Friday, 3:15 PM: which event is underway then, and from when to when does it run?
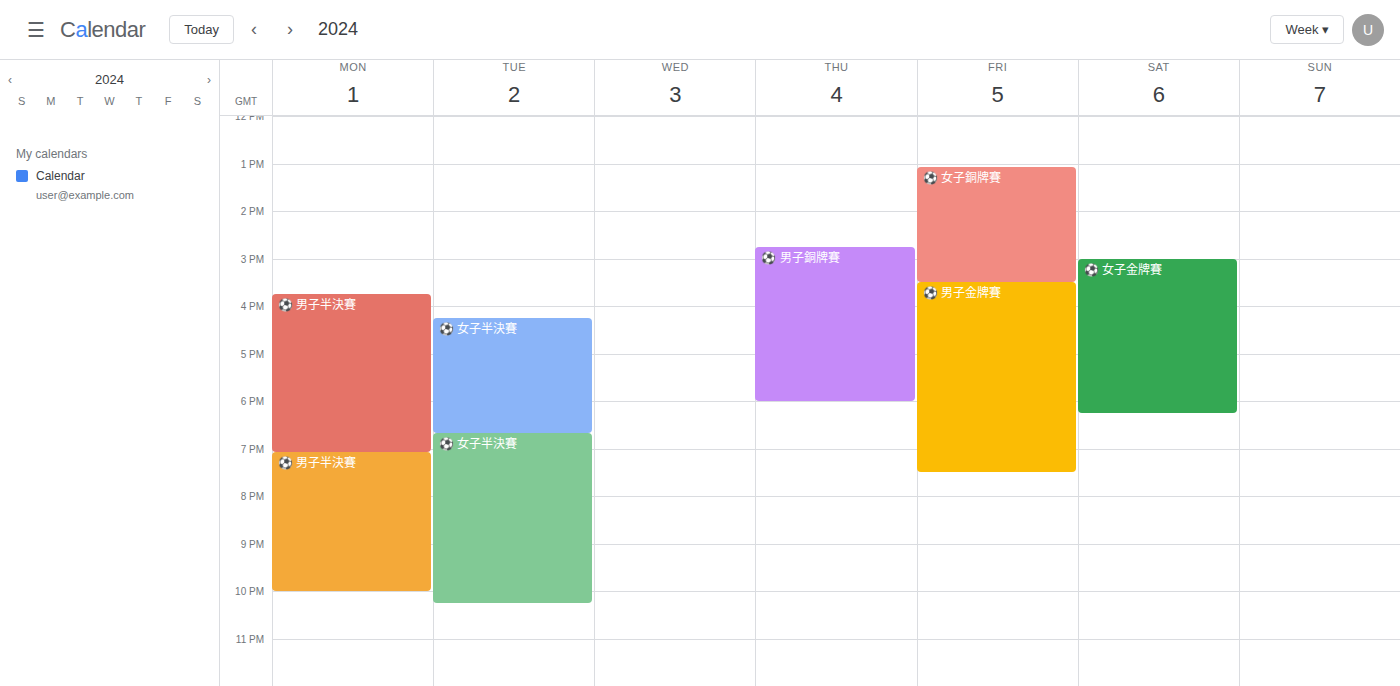
"⚽ 女子銅牌賽", 1:05 PM to 3:30 PM